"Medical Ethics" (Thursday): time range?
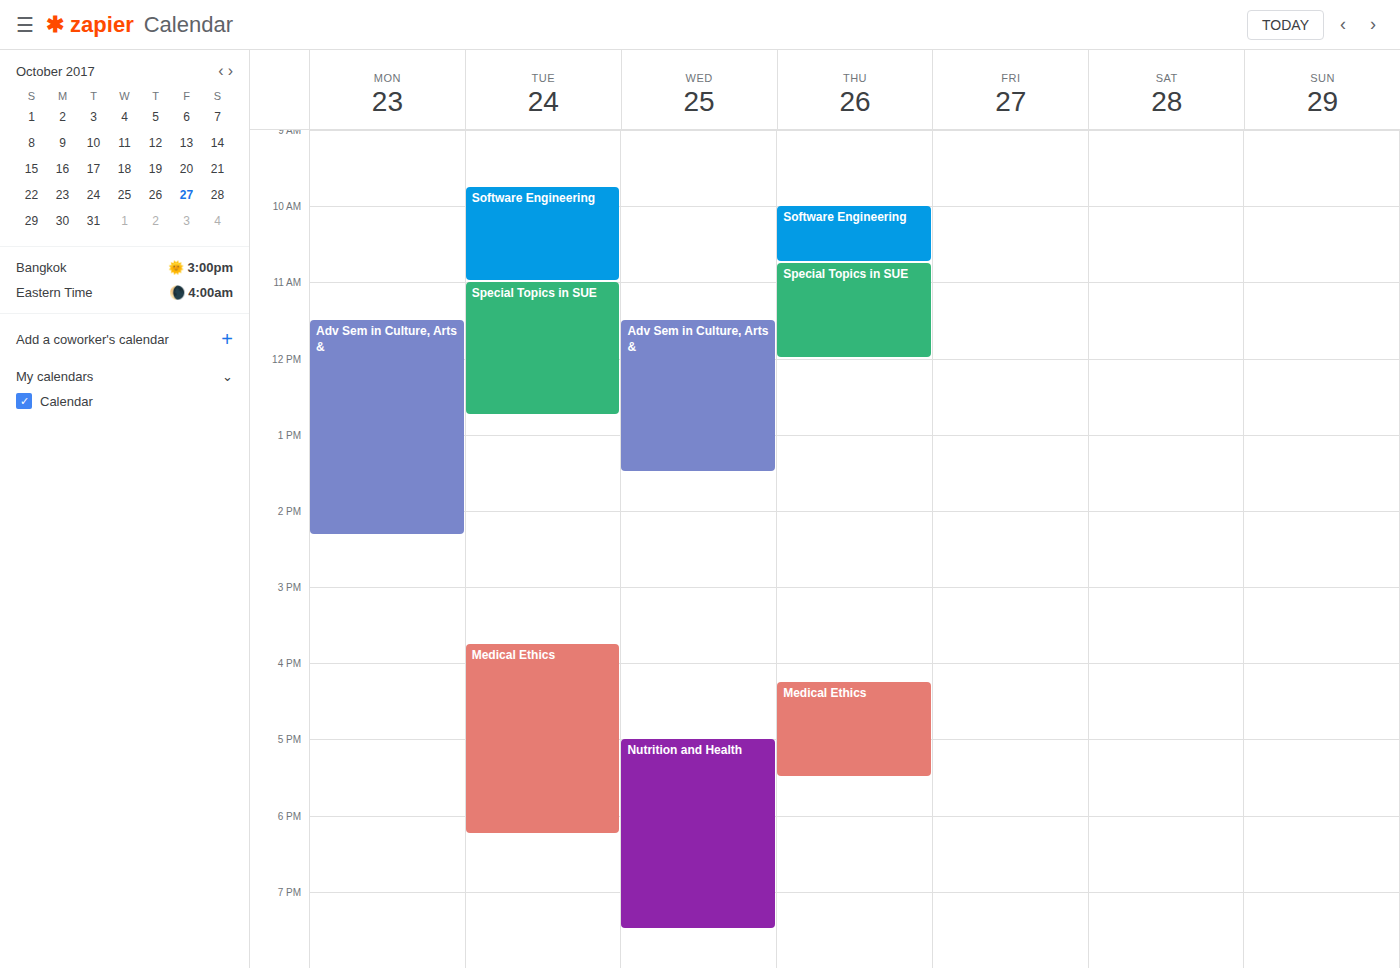
4:15 PM to 5:30 PM